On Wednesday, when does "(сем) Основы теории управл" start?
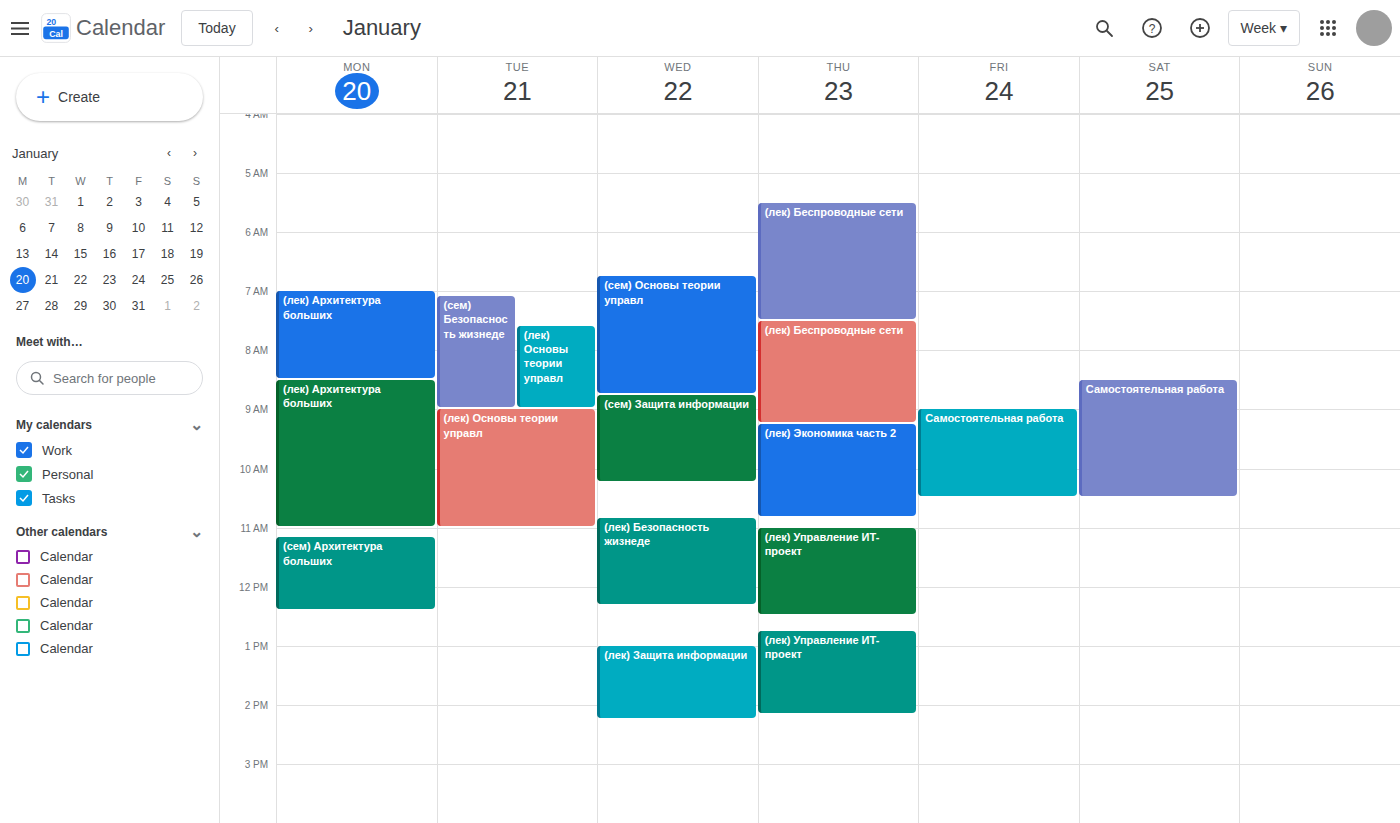
6:45 AM